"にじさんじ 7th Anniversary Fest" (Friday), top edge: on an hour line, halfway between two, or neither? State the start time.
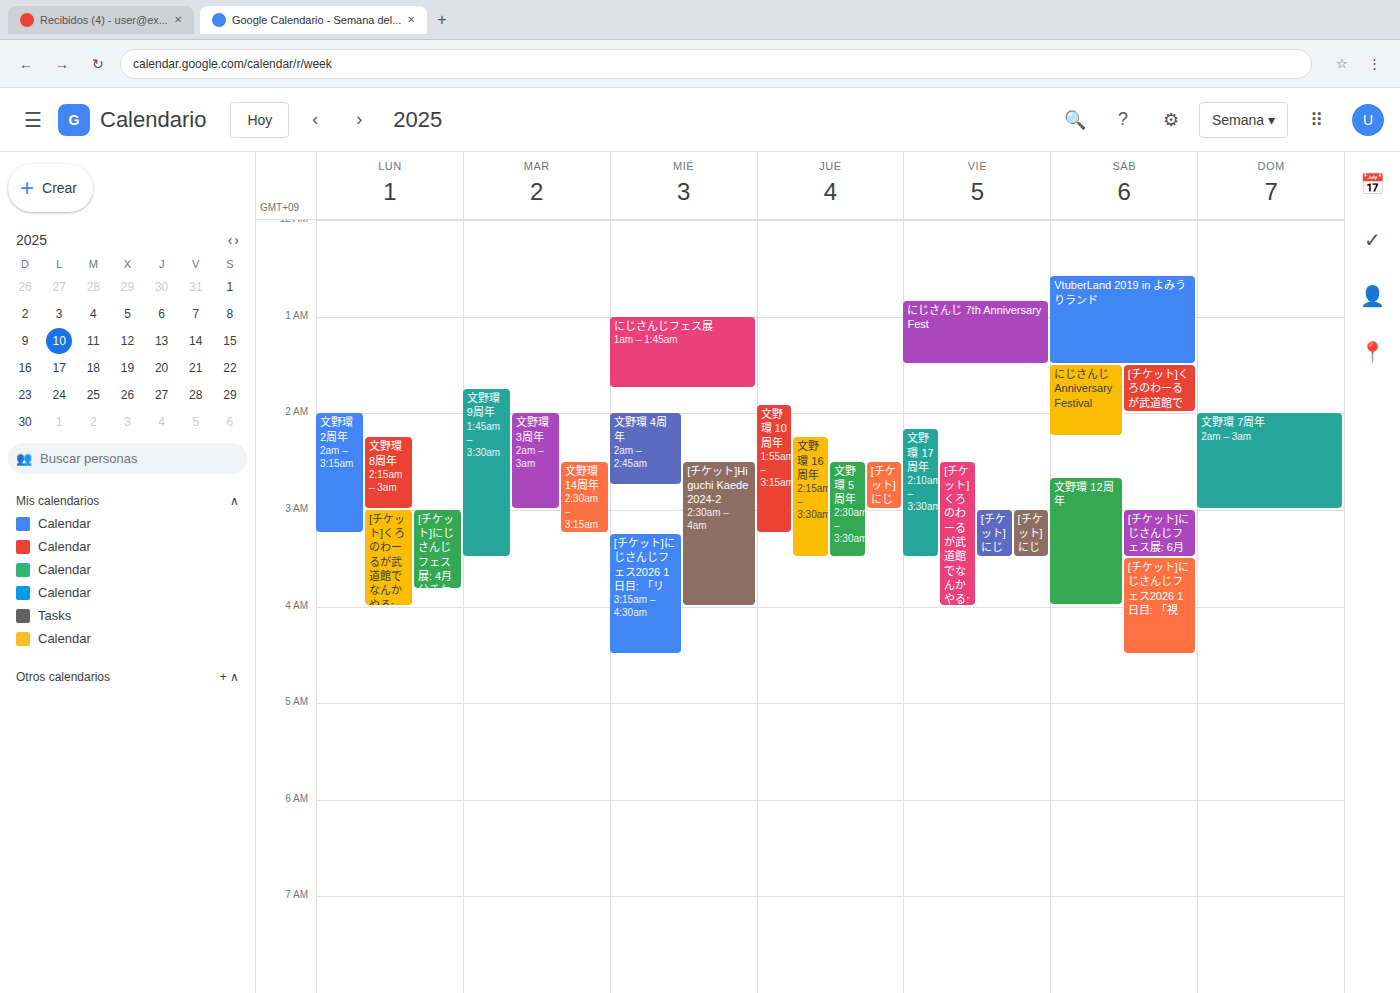
12:50 AM -- neither: 50 minutes below the 12 AM line and 10 minutes above the 1 AM line.